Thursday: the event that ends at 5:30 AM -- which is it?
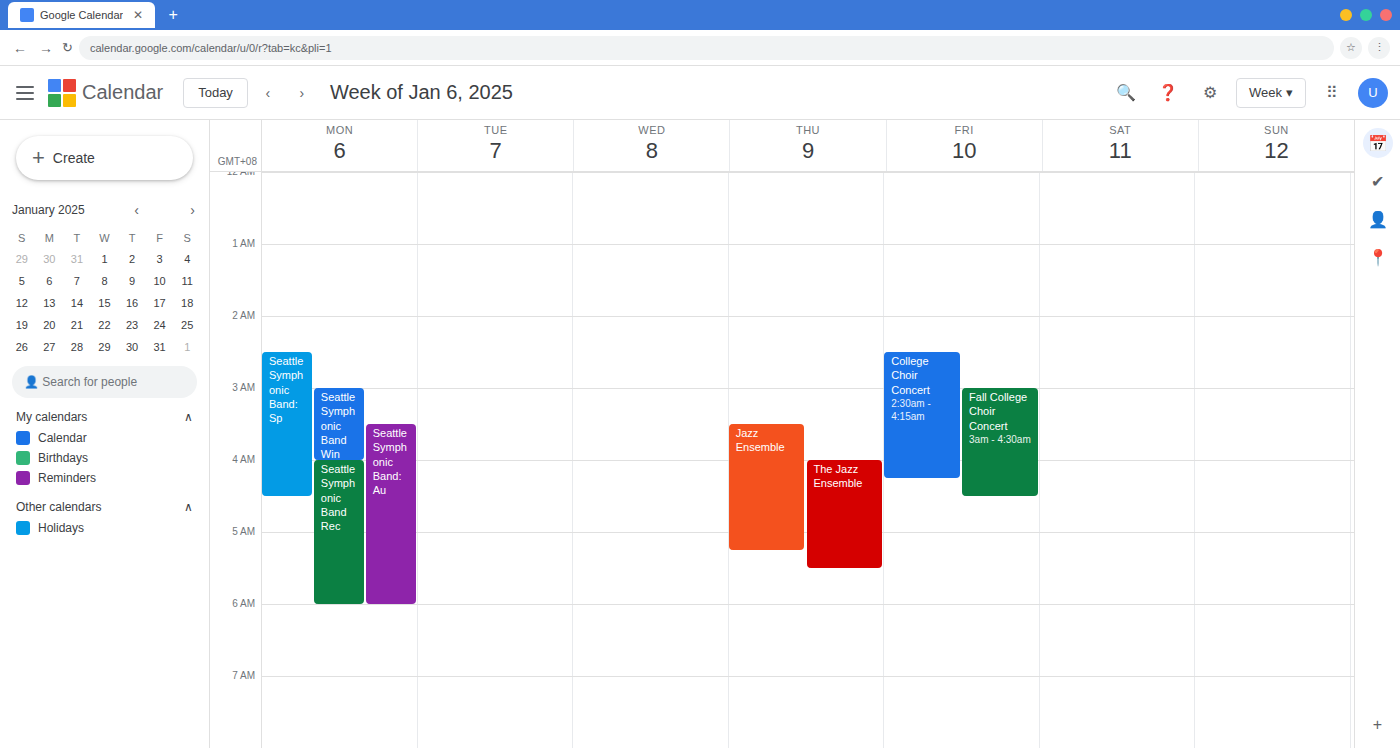
"The Jazz Ensemble"